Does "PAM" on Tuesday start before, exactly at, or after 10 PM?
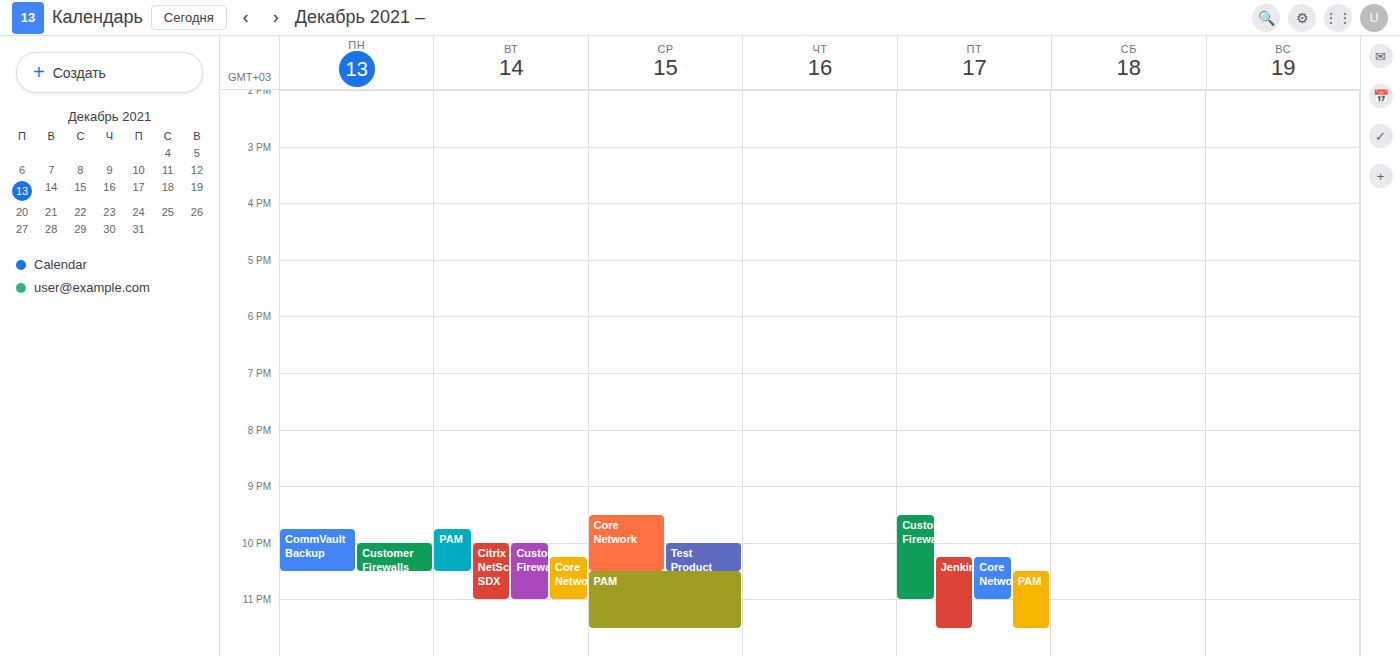
9:45 PM -- before 10 PM, 15 minutes above the 10 PM line.